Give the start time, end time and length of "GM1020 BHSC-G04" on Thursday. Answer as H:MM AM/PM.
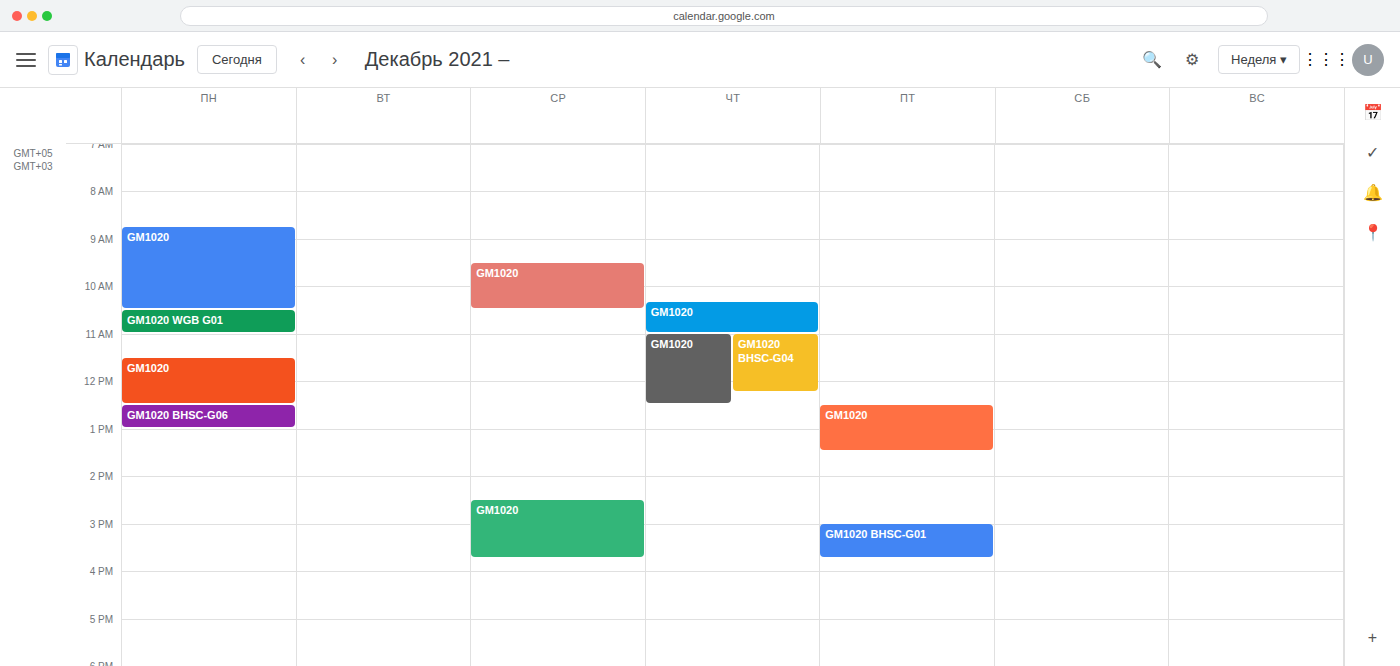
11:00 AM to 12:15 PM, 1 hour 15 minutes